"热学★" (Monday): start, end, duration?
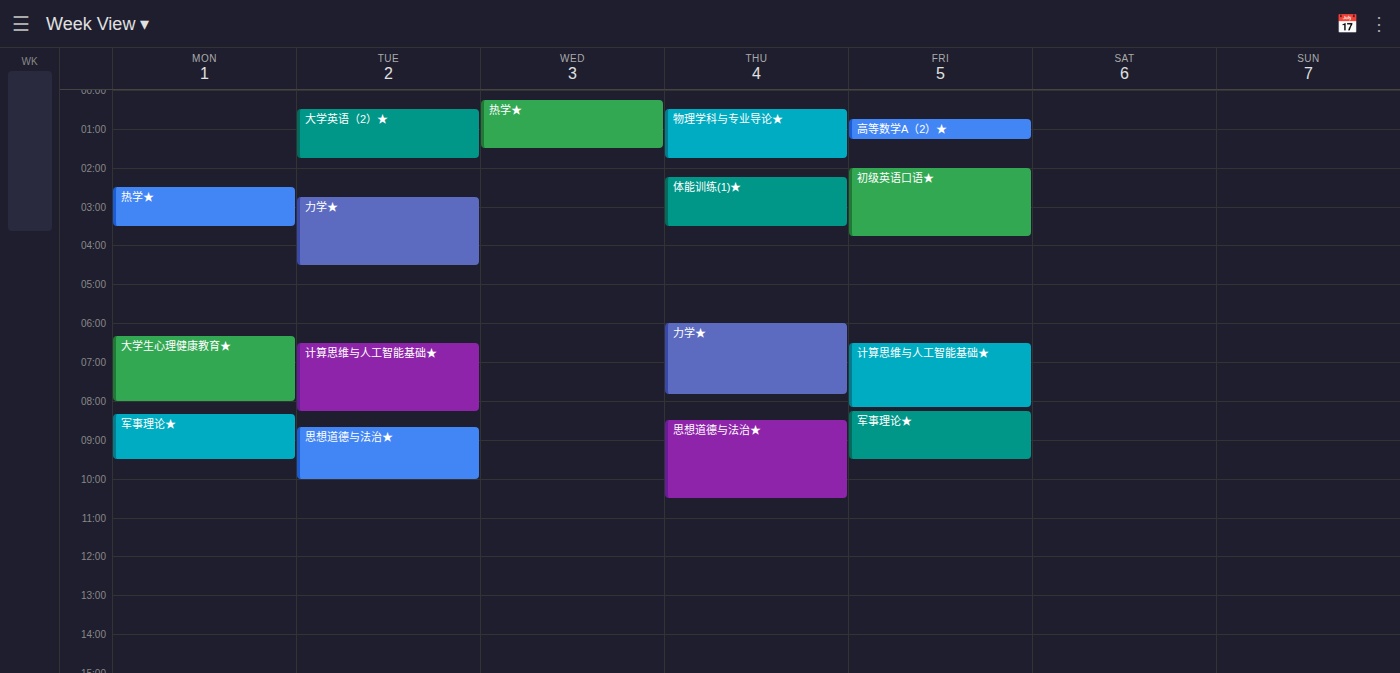
2:30 AM to 3:30 AM, 1 hour